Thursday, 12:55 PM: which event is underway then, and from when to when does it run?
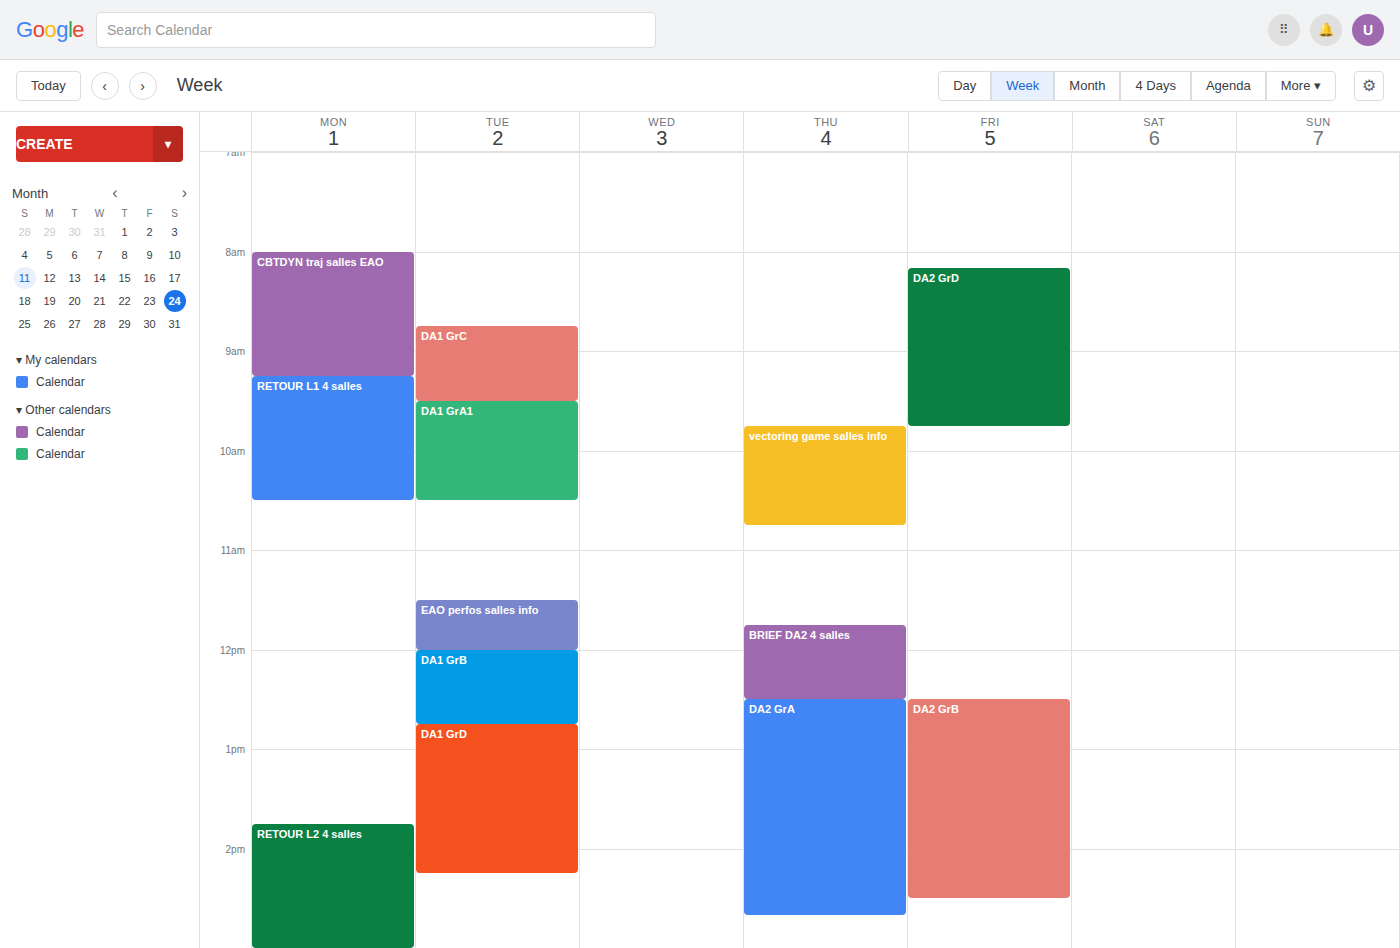
"DA2 GrA", 12:30 PM to 2:40 PM